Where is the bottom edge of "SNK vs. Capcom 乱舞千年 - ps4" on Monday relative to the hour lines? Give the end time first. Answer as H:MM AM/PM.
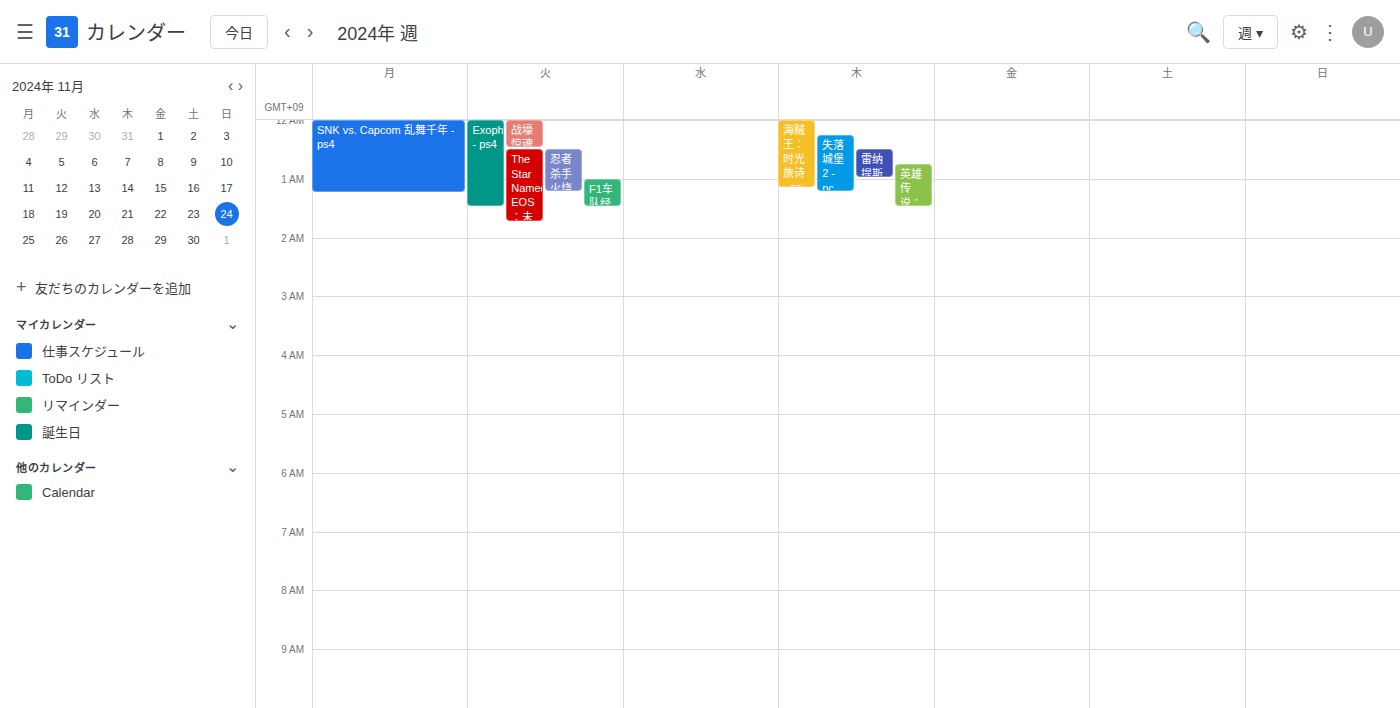
1:15 AM -- neither: a quarter of the way from the 1 AM line to the 2 AM line.